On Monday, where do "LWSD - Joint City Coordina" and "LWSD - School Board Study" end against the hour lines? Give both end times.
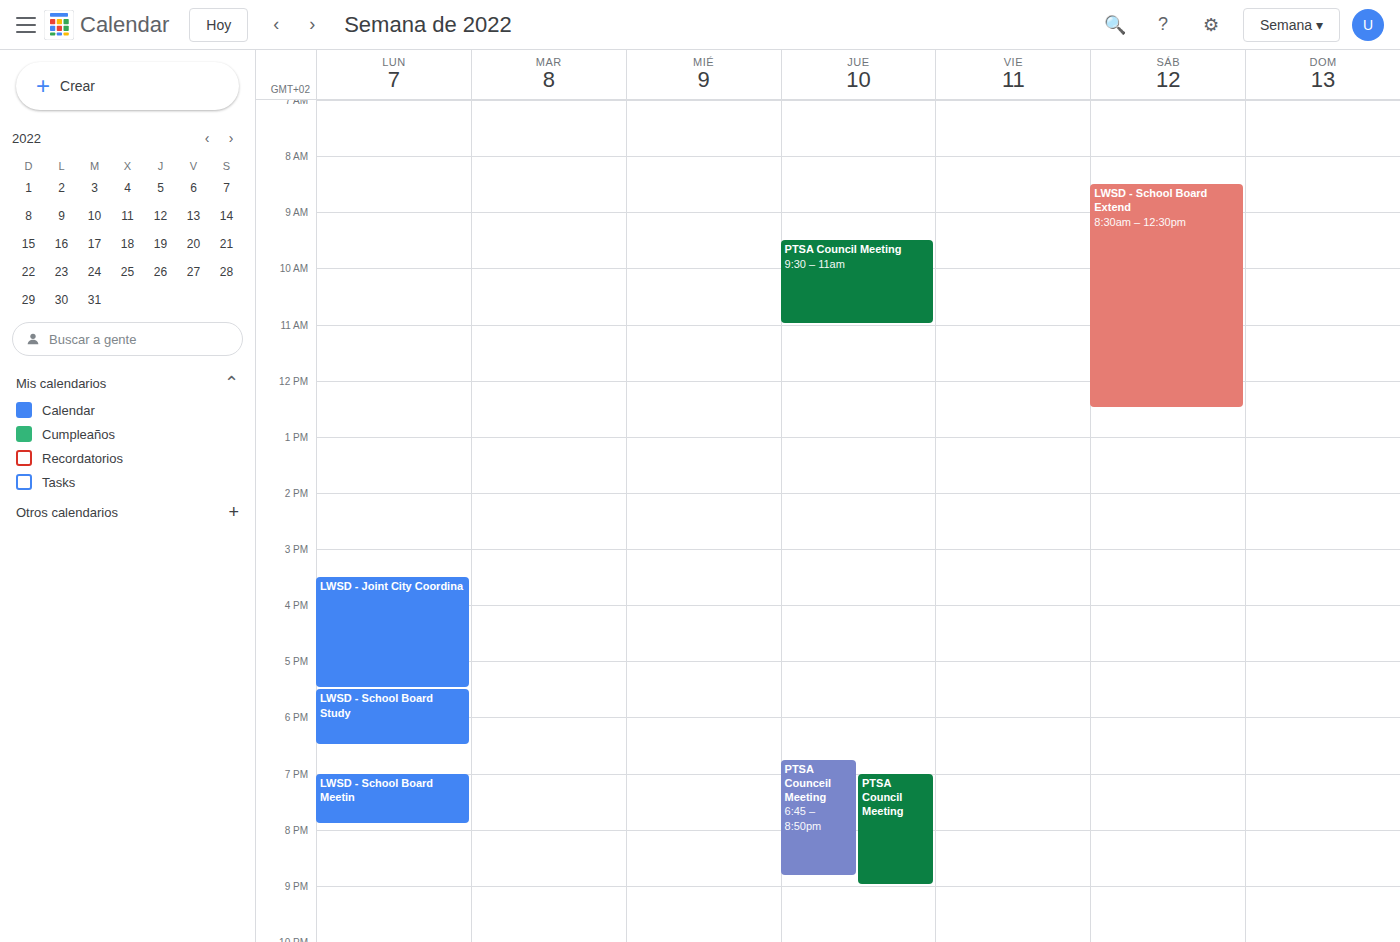
"LWSD - Joint City Coordina": 5:30 PM, halfway between the 5 PM and 6 PM lines. "LWSD - School Board Study": 6:30 PM, halfway between the 6 PM and 7 PM lines.